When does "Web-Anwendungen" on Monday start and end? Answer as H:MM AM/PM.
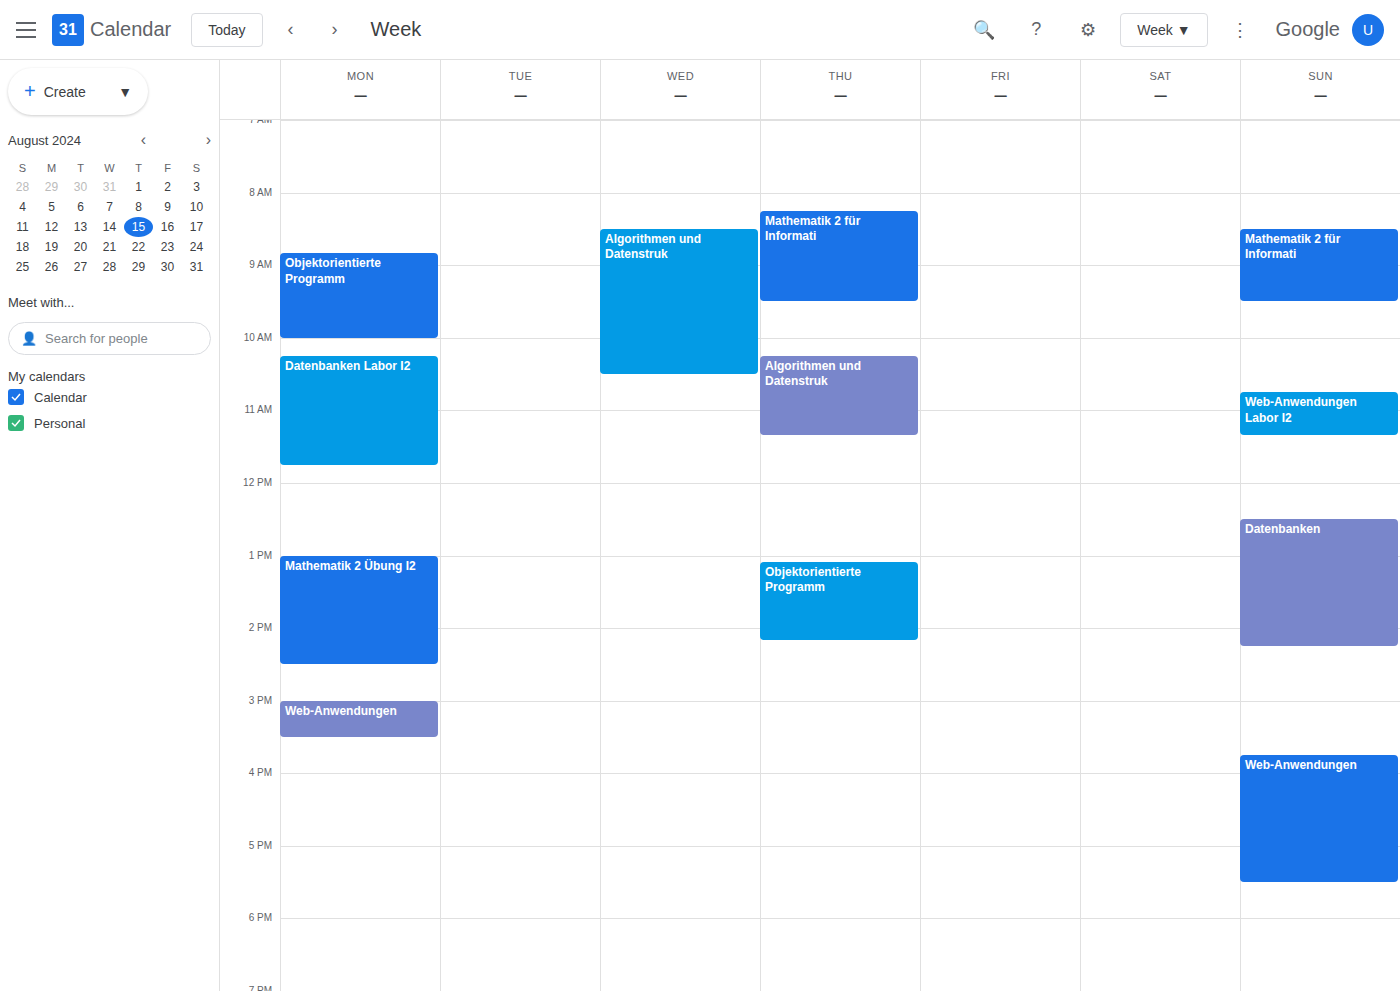
3:00 PM to 3:30 PM